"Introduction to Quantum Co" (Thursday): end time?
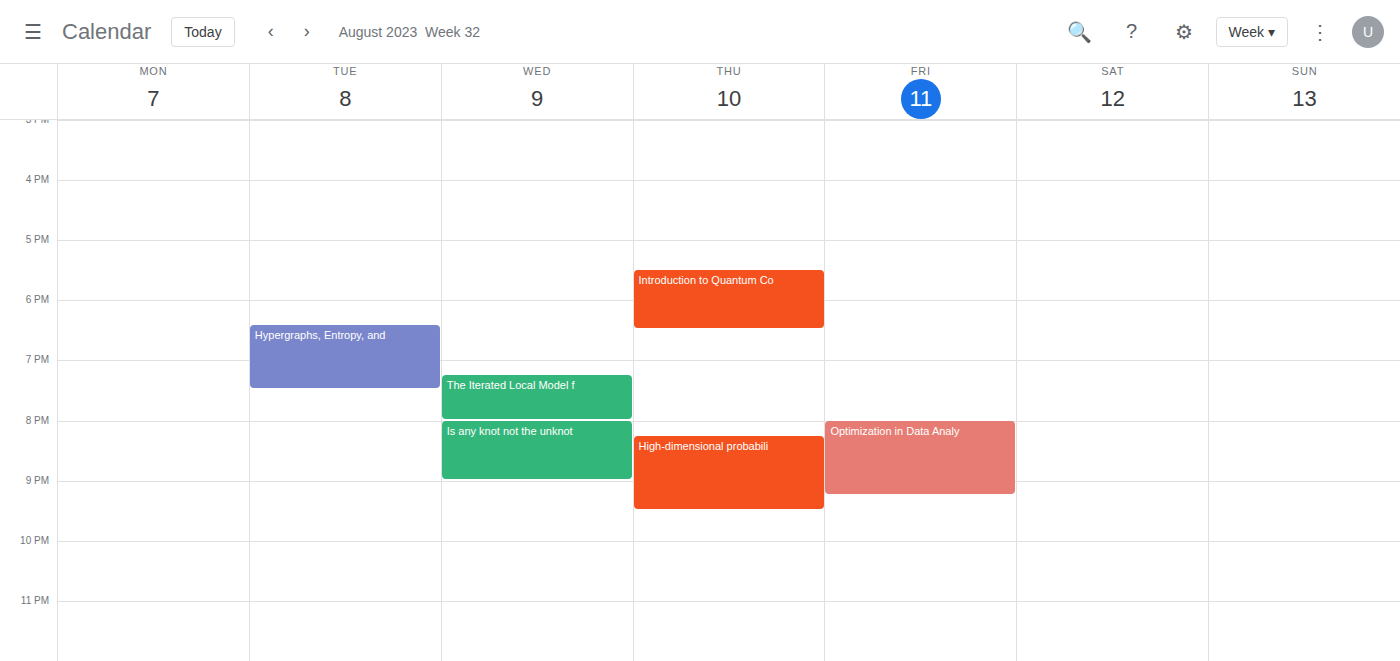
6:30 PM